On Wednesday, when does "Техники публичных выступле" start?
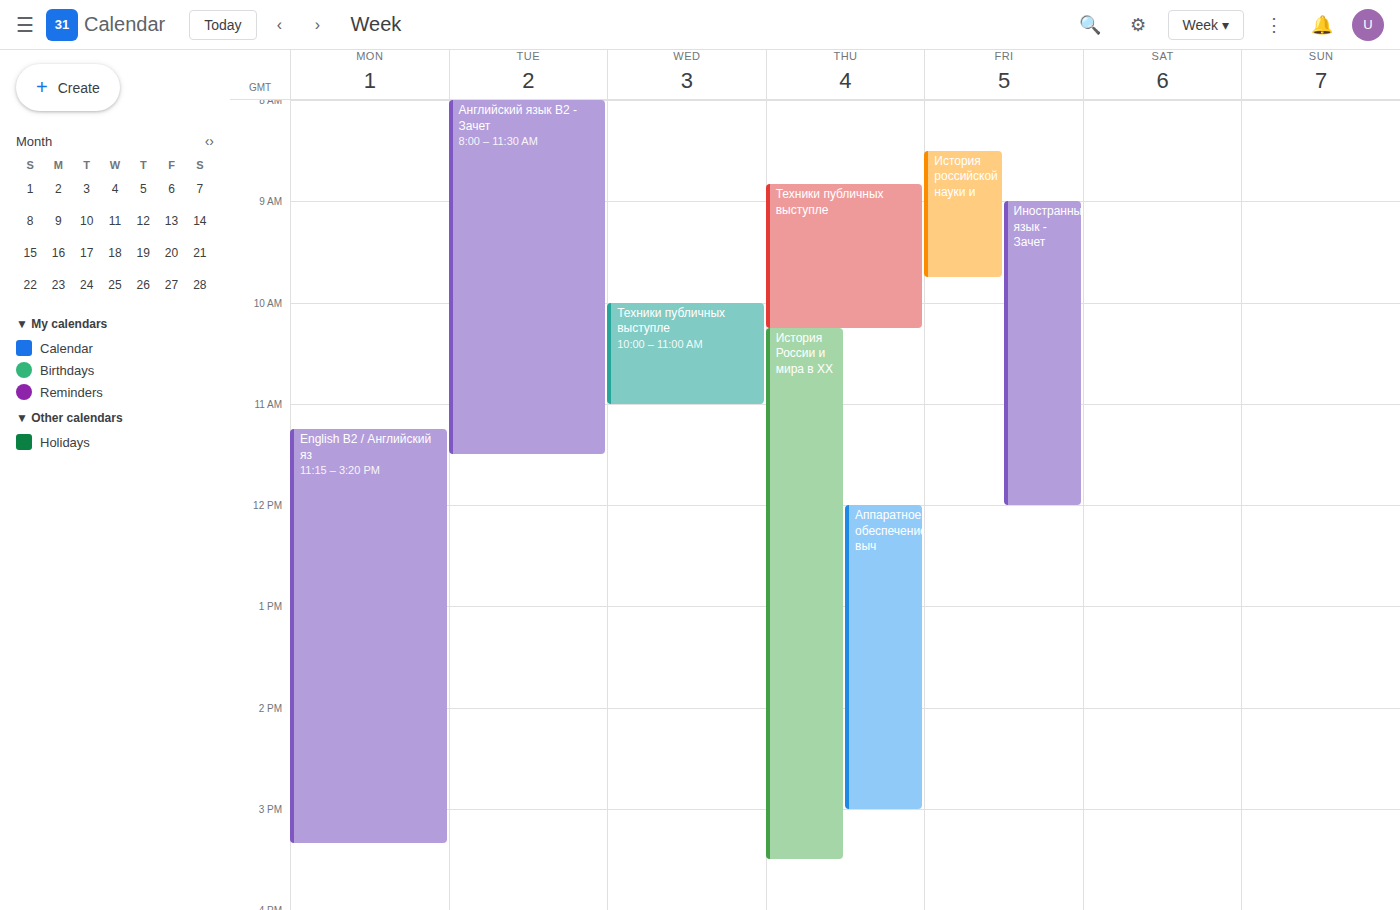
10:00 AM